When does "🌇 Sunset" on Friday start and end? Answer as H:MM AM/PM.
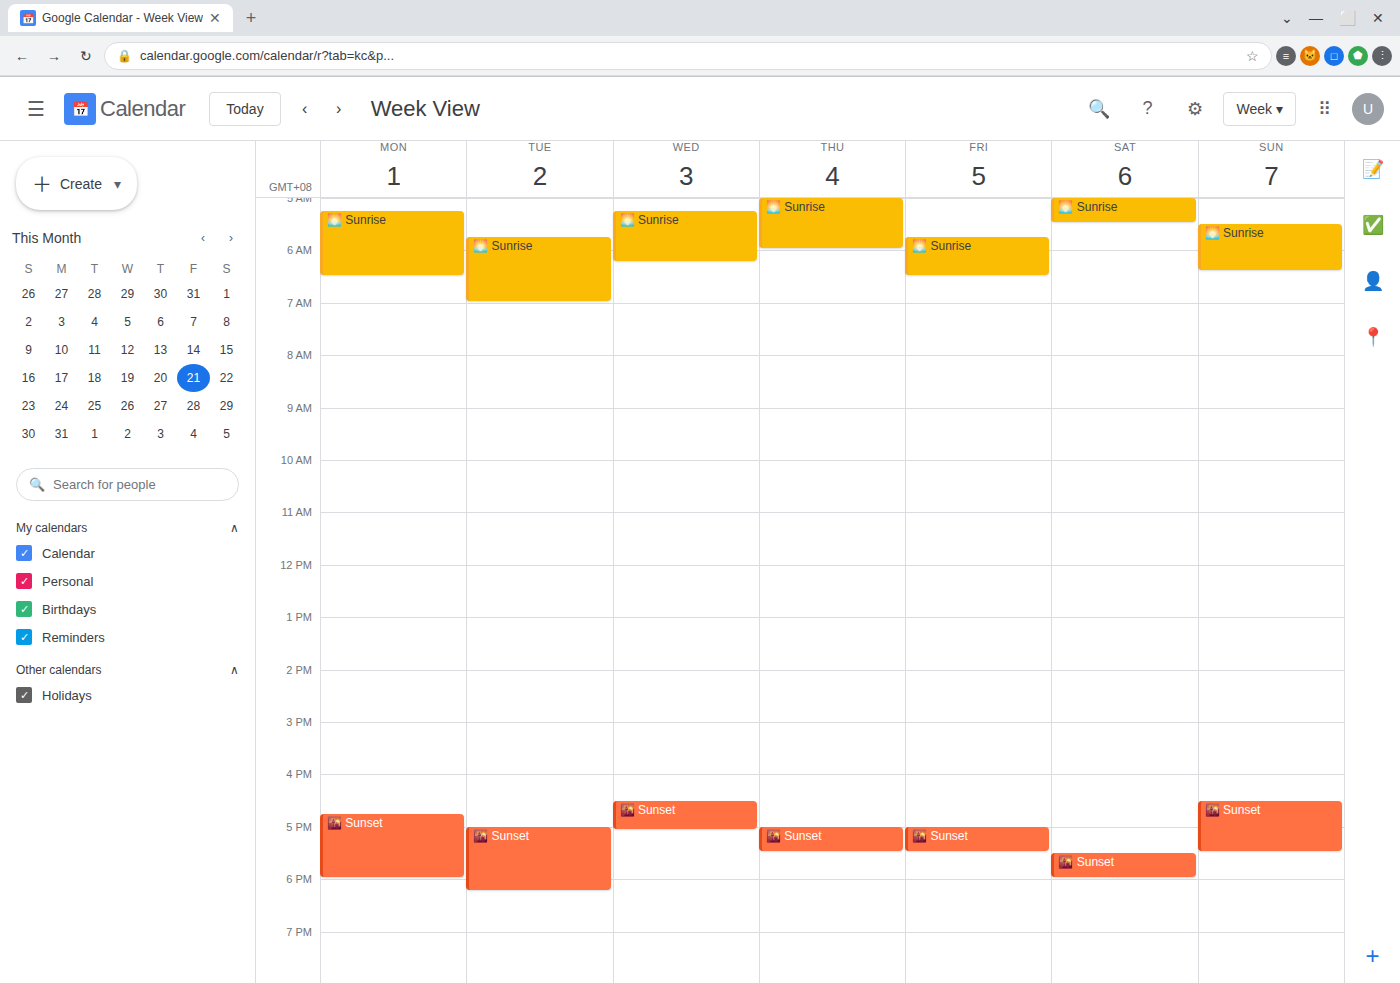
5:00 PM to 5:30 PM